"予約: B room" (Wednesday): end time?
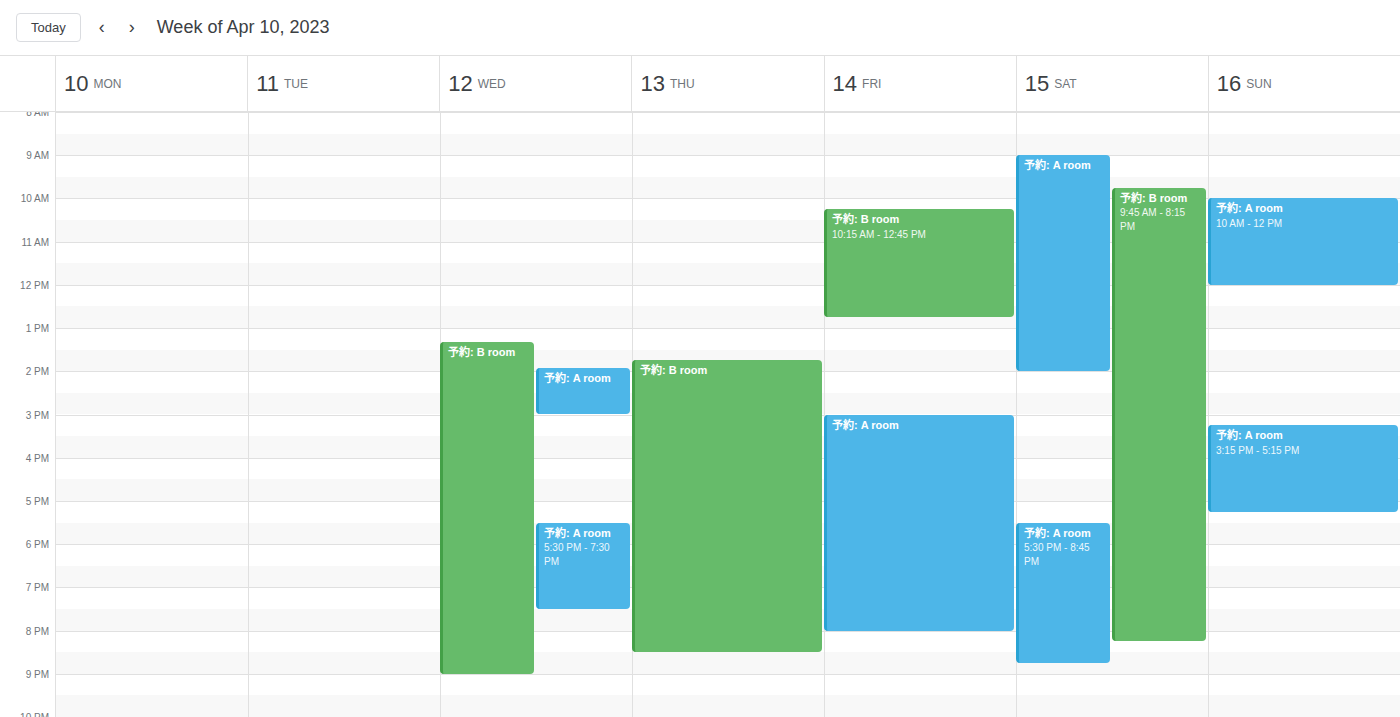
9:00 PM